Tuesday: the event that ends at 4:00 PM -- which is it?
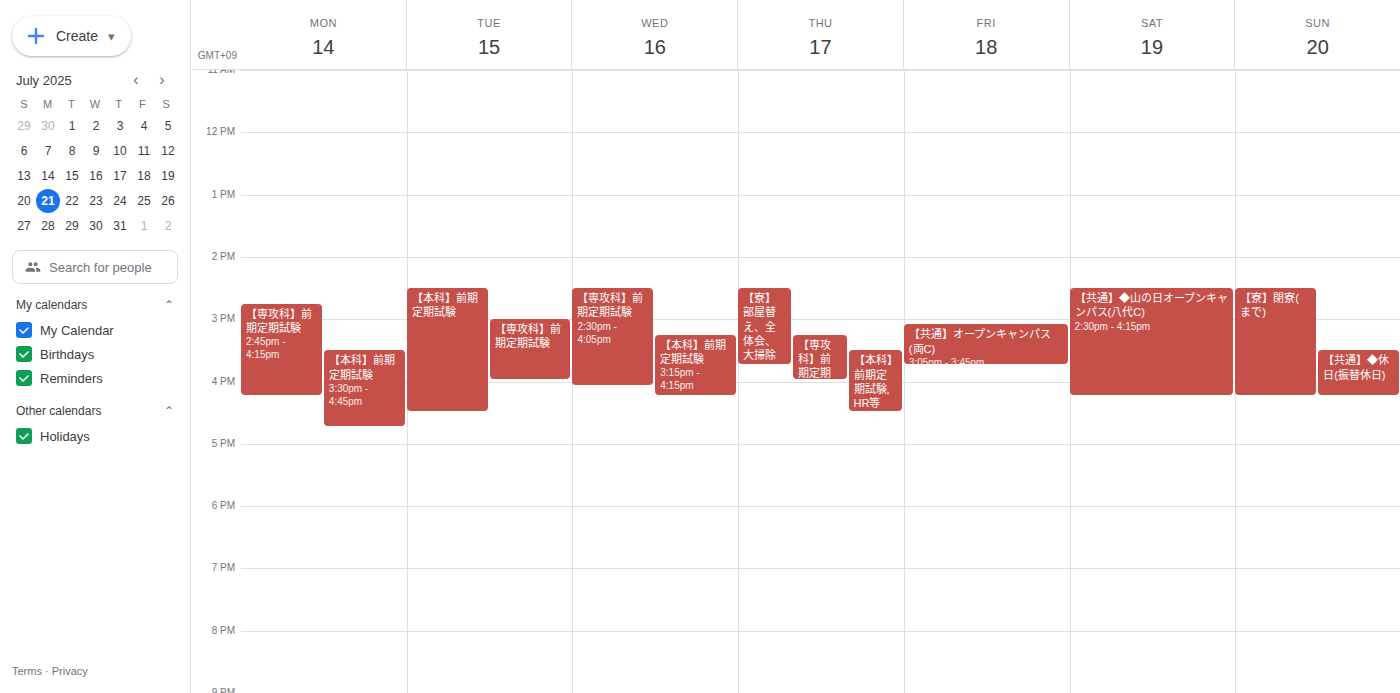
"【専攻科】前期定期試験"